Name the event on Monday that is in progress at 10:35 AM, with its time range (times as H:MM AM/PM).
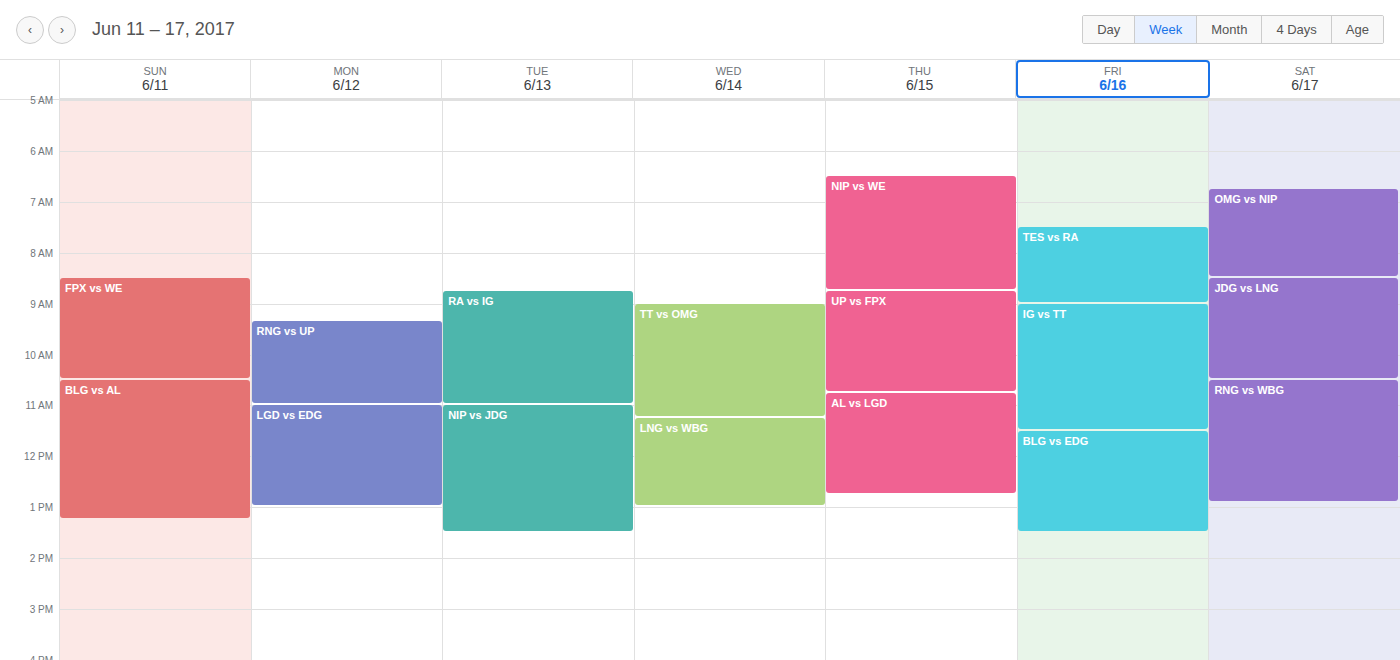
"RNG vs UP", 9:20 AM to 11:00 AM